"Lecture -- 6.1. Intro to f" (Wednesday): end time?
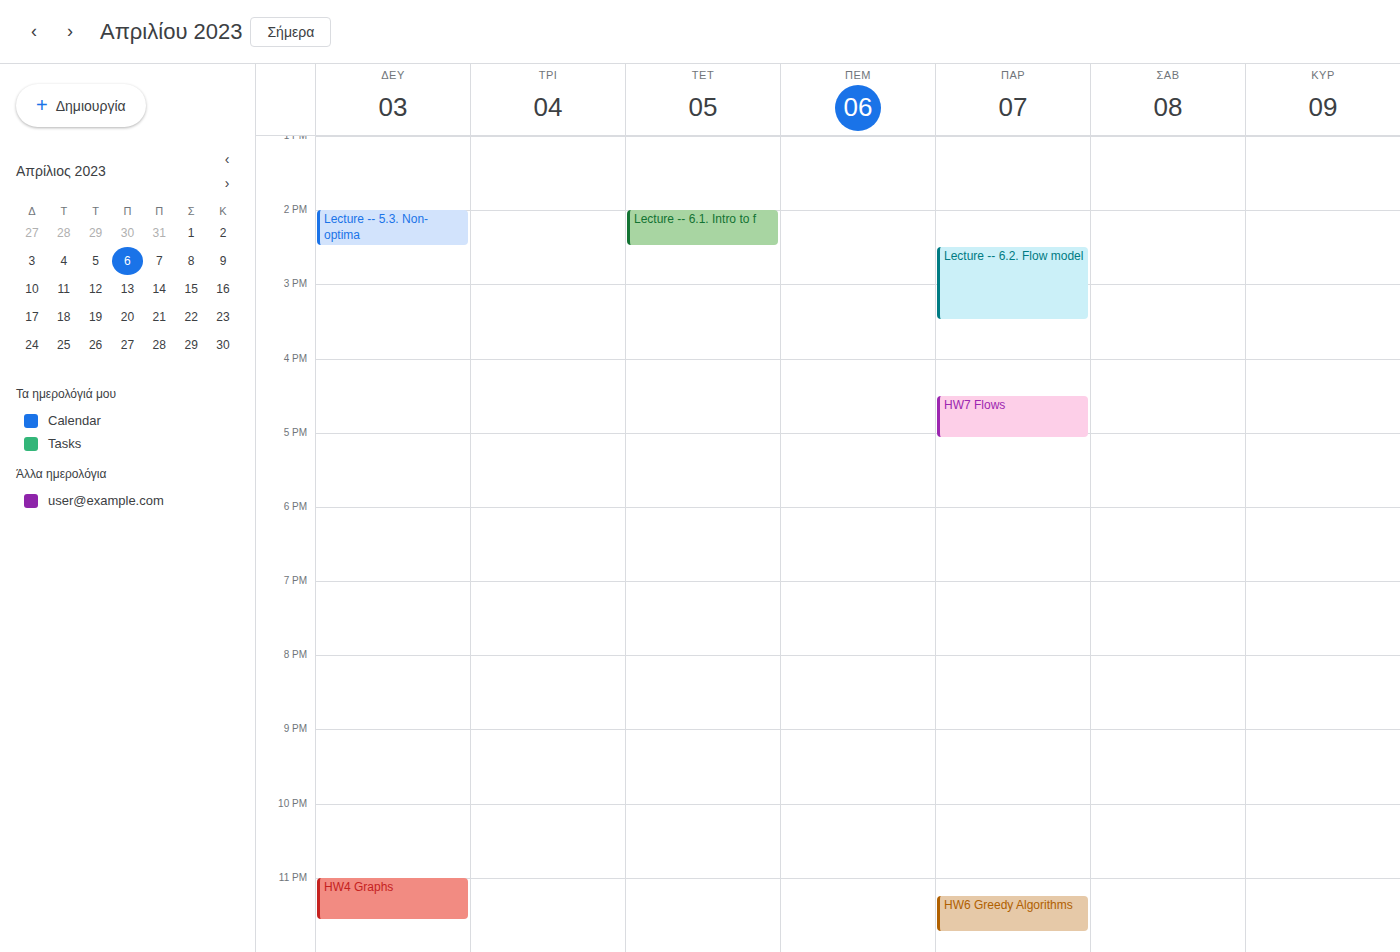
2:30 PM